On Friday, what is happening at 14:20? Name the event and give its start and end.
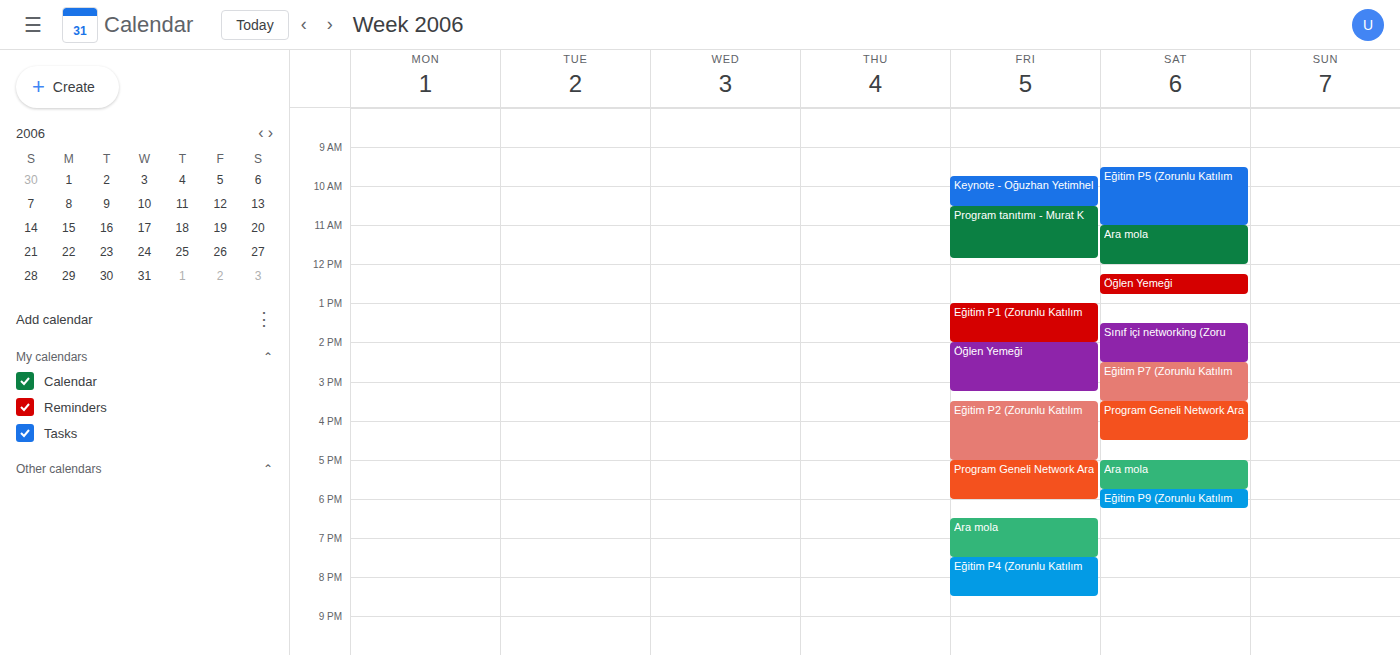
"Öğlen Yemeği", 14:00 to 15:15